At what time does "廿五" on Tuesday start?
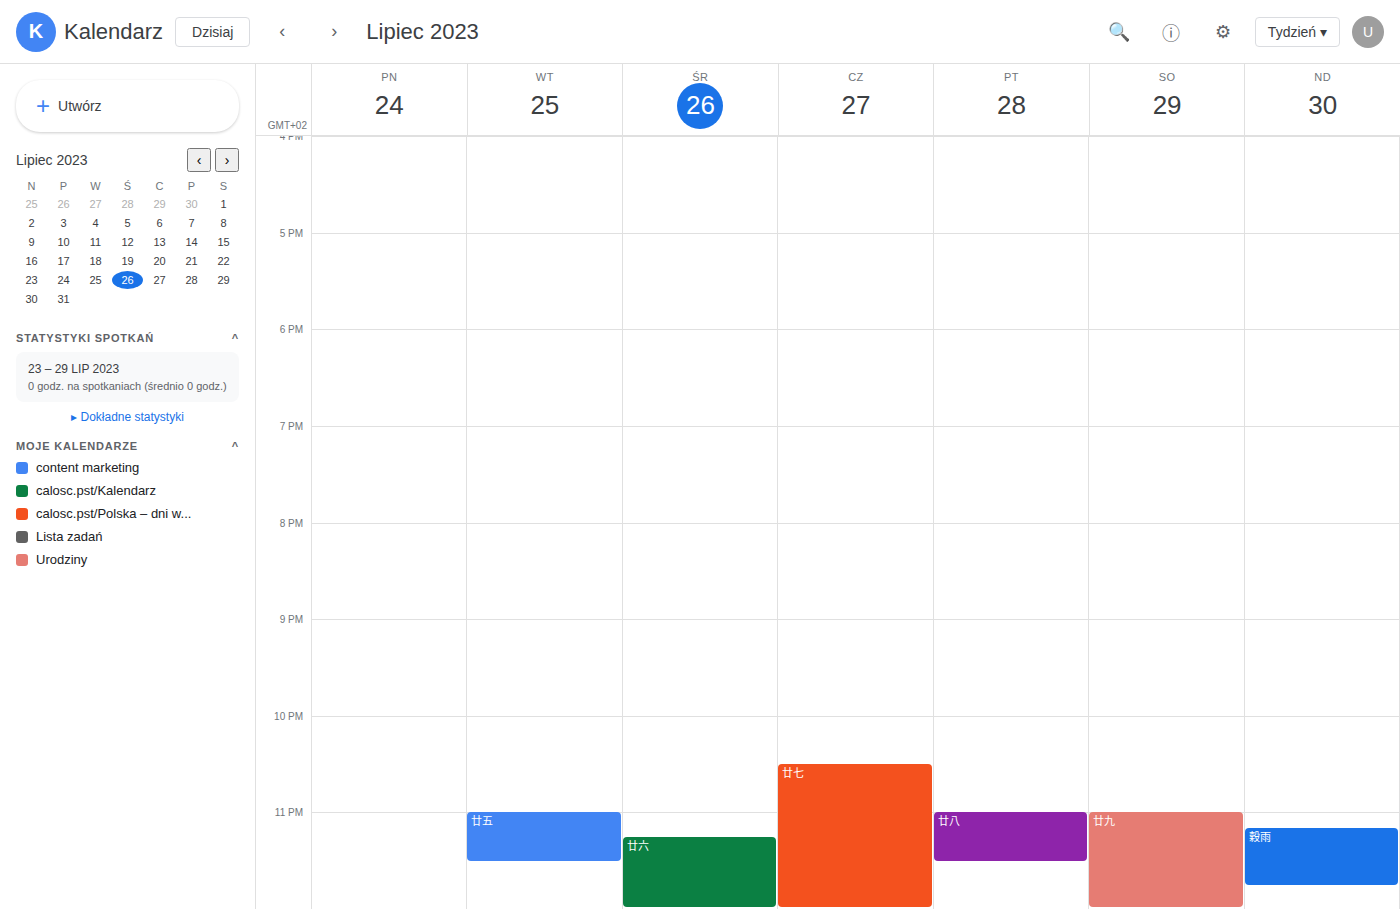
11:00 PM